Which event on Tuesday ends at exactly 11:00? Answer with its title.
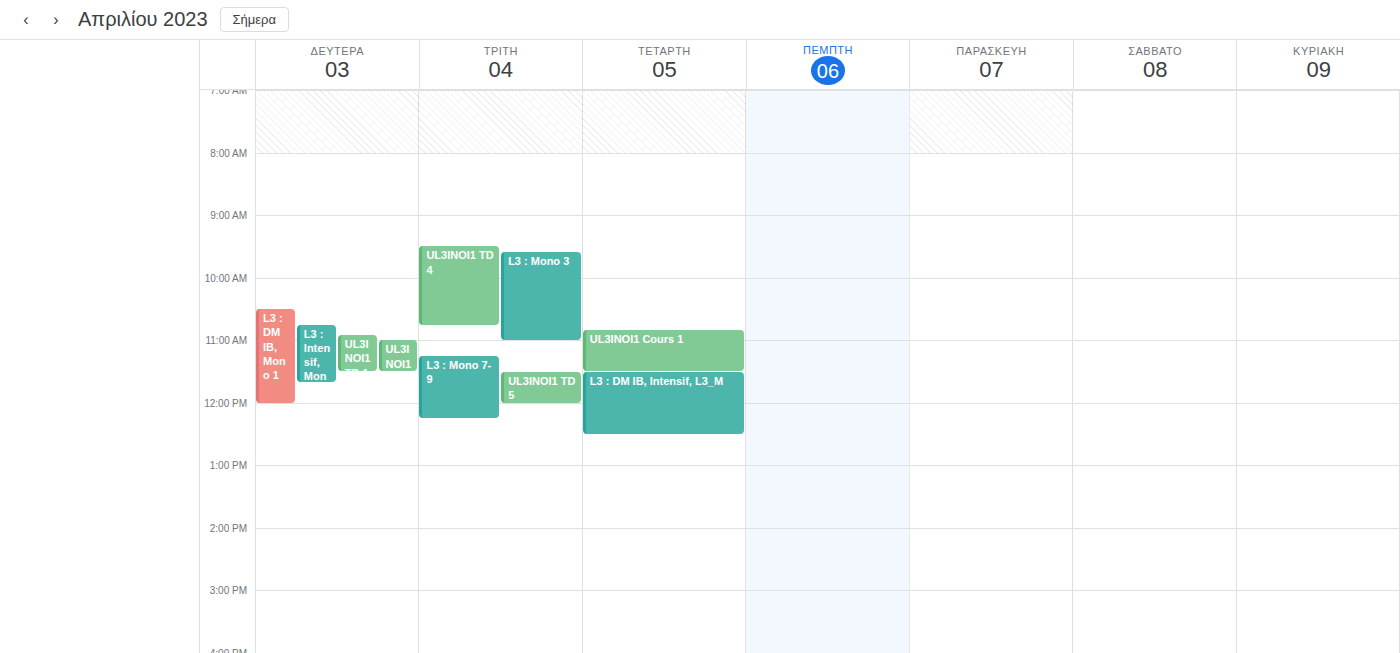
"L3 : Mono 3"